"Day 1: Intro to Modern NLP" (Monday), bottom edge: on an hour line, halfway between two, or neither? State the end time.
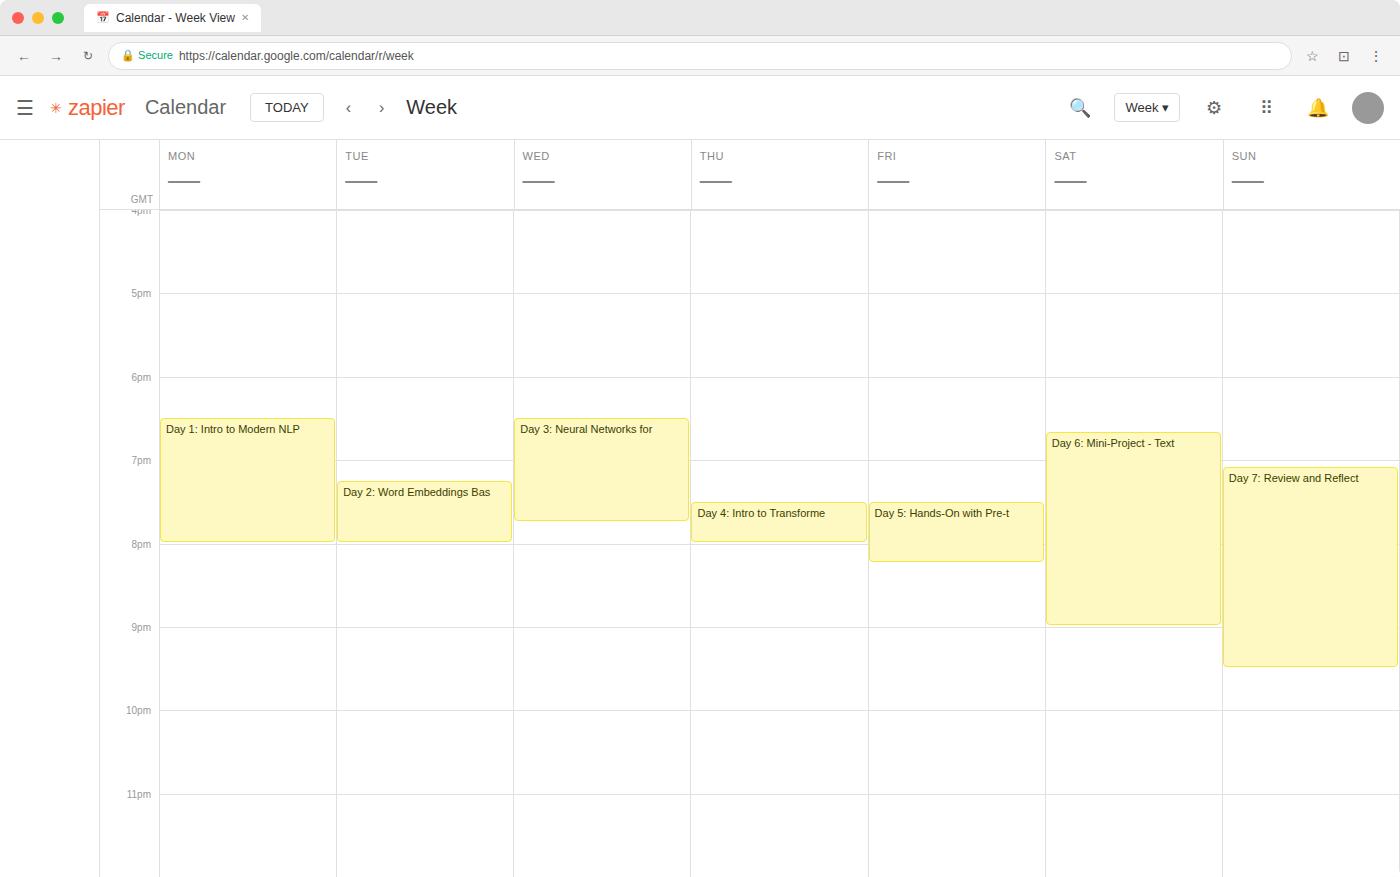
20:00 -- exactly on the 20:00 line.